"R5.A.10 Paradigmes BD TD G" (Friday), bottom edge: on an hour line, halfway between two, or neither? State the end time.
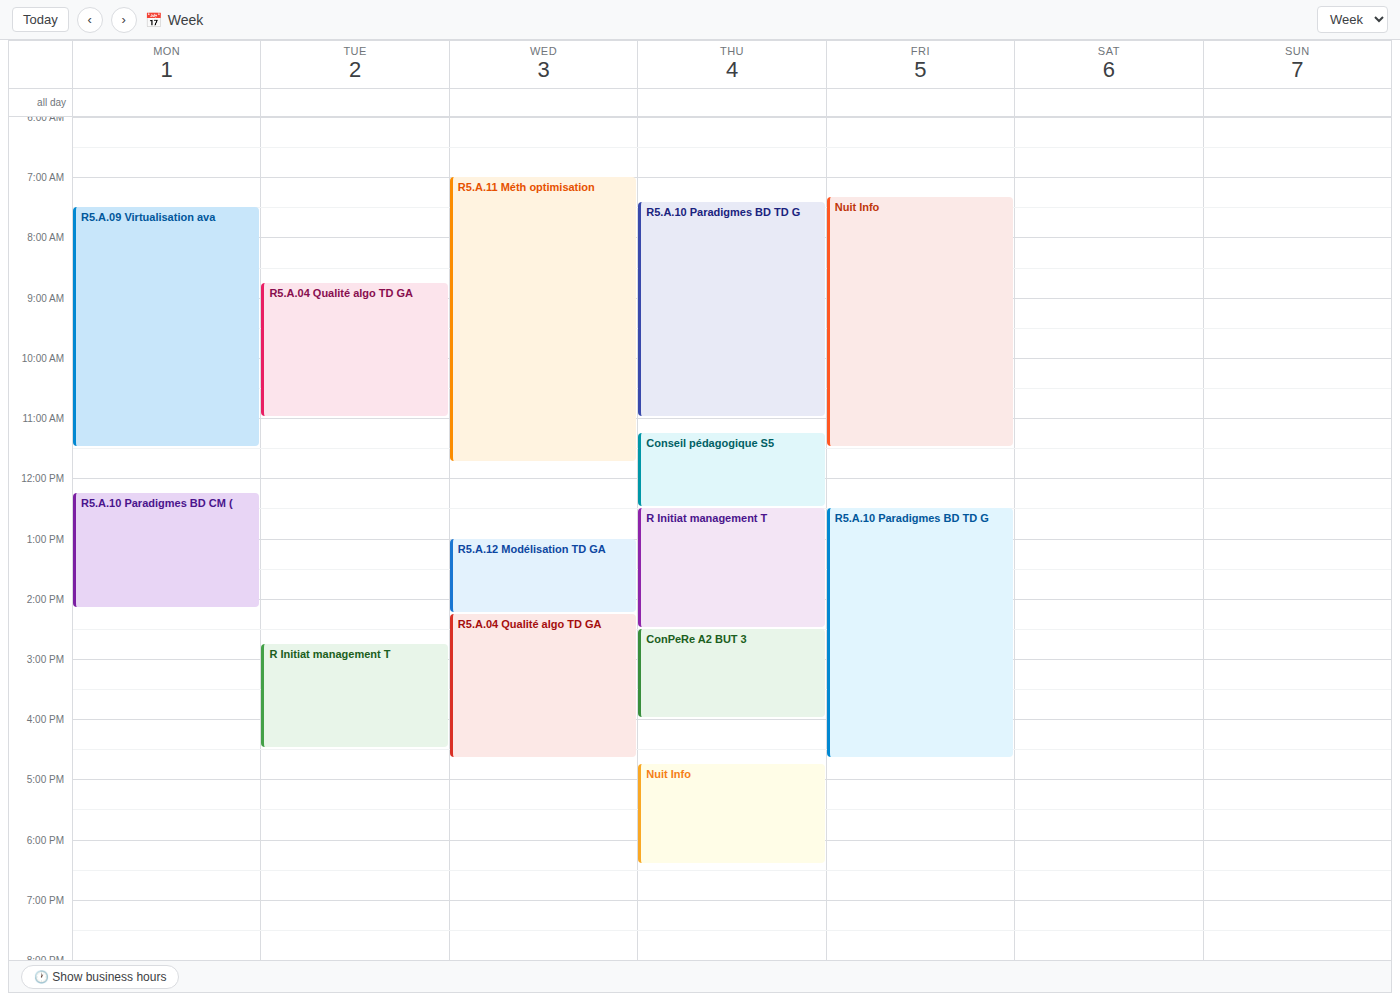
4:40 PM -- neither: 40 minutes below the 4 PM line and 20 minutes above the 5 PM line.